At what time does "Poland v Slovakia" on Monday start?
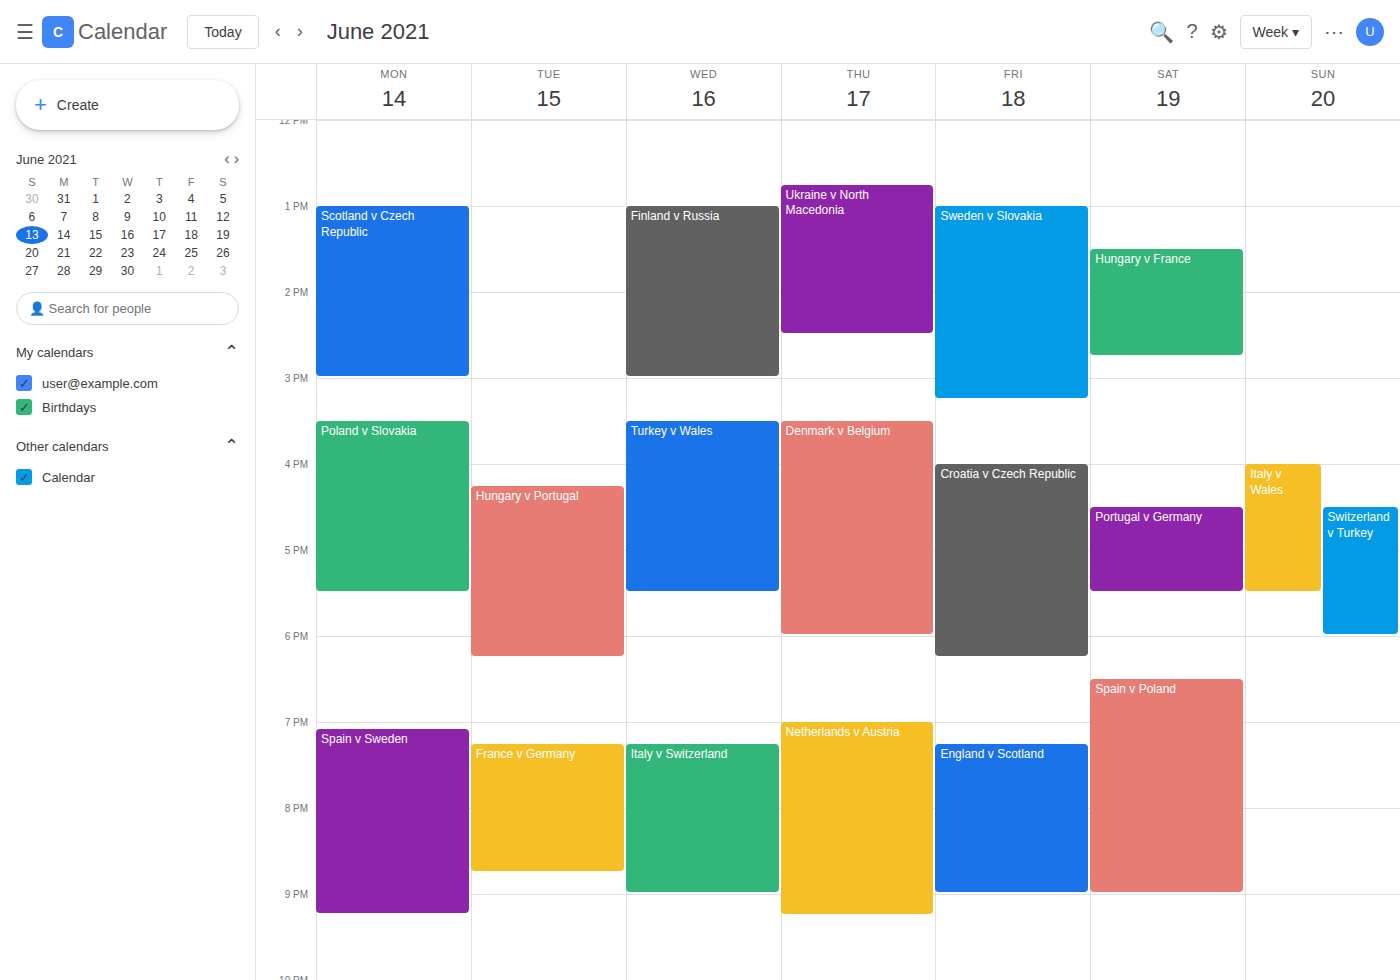
15:30